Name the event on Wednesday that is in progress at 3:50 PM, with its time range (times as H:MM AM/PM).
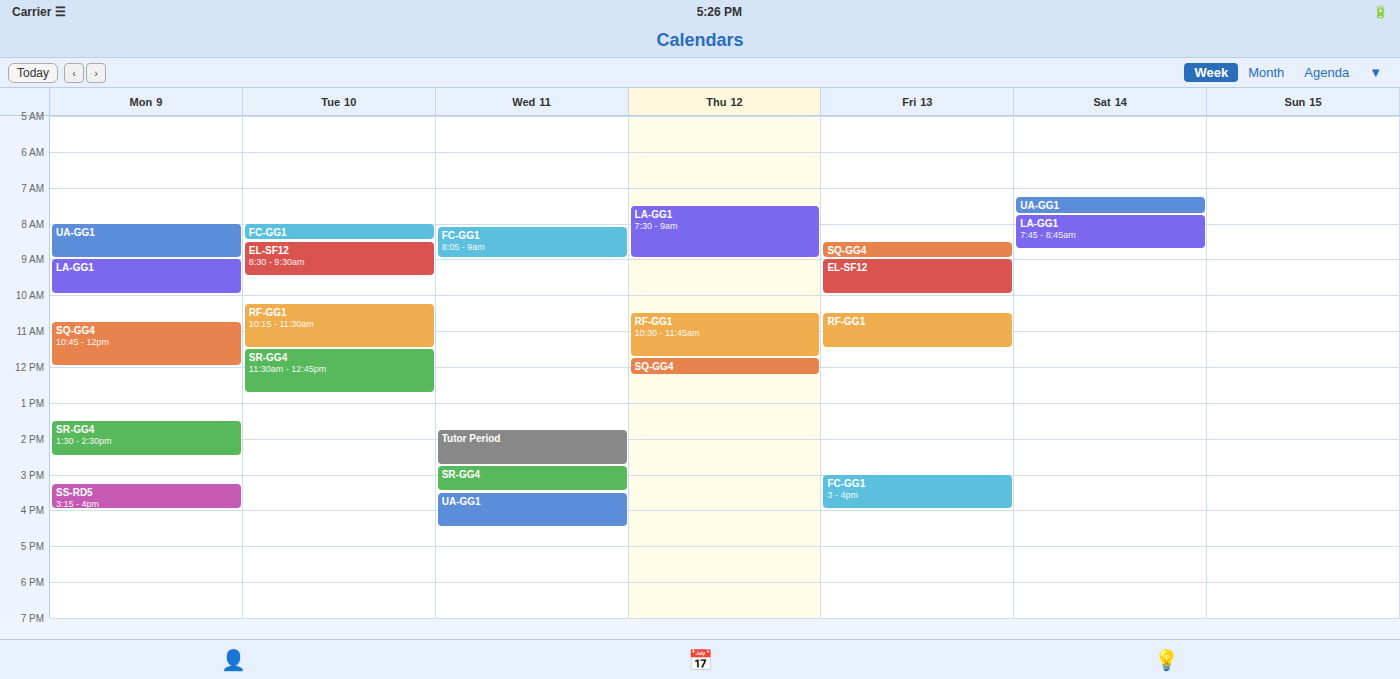
"UA-GG1", 3:30 PM to 4:30 PM